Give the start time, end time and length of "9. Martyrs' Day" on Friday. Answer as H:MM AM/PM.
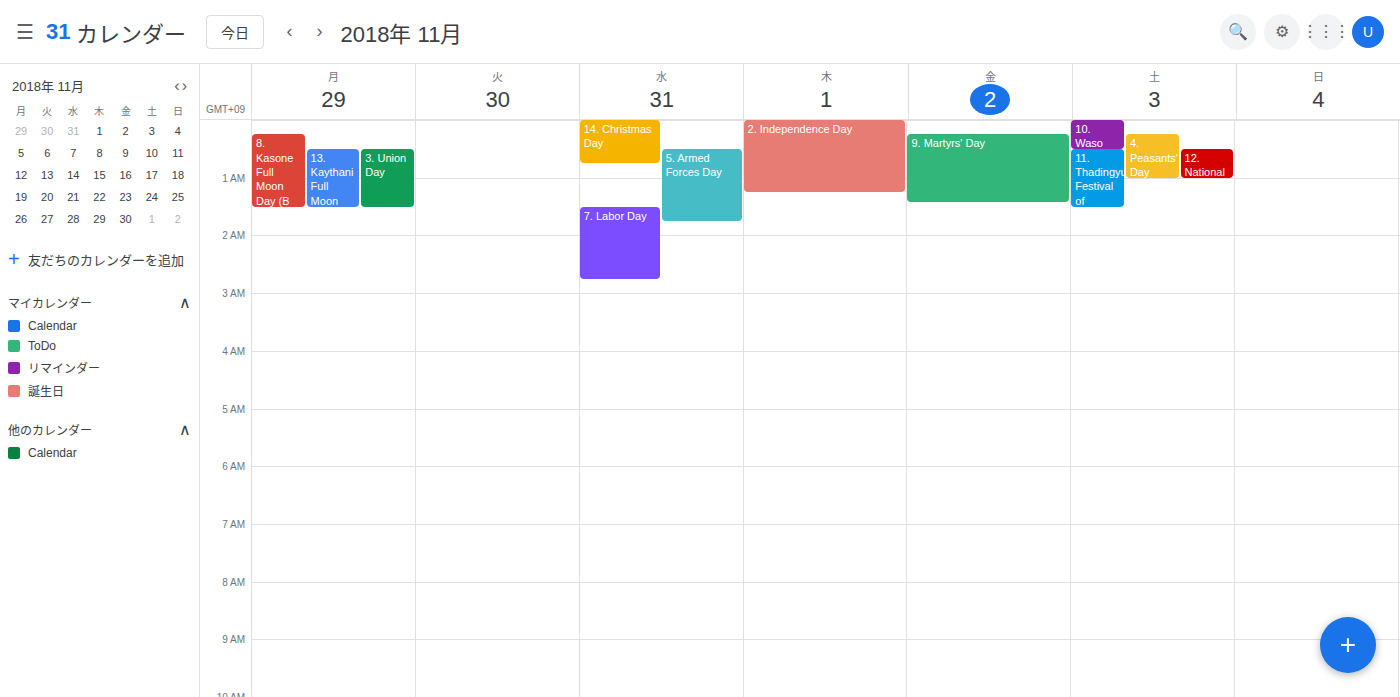
12:15 AM to 1:25 AM, 1 hour 10 minutes